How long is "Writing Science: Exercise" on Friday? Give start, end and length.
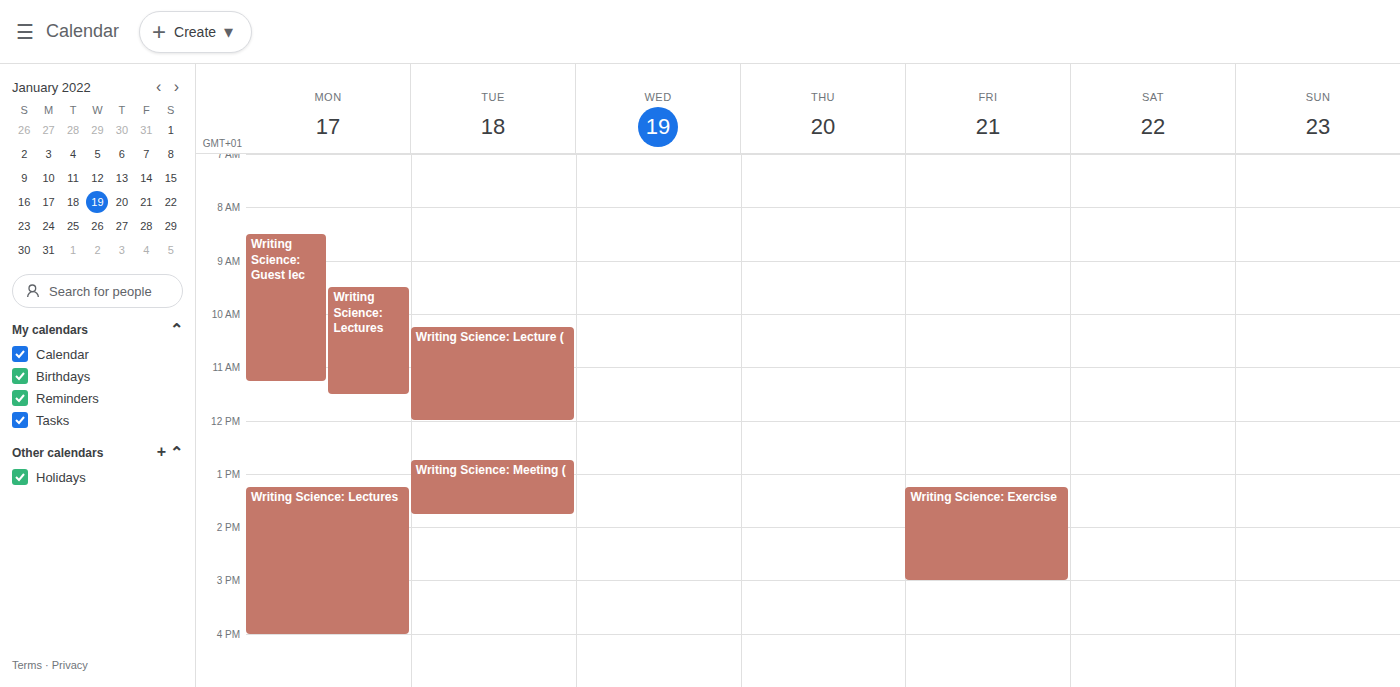
1:15 PM to 3:00 PM, 1 hour 45 minutes